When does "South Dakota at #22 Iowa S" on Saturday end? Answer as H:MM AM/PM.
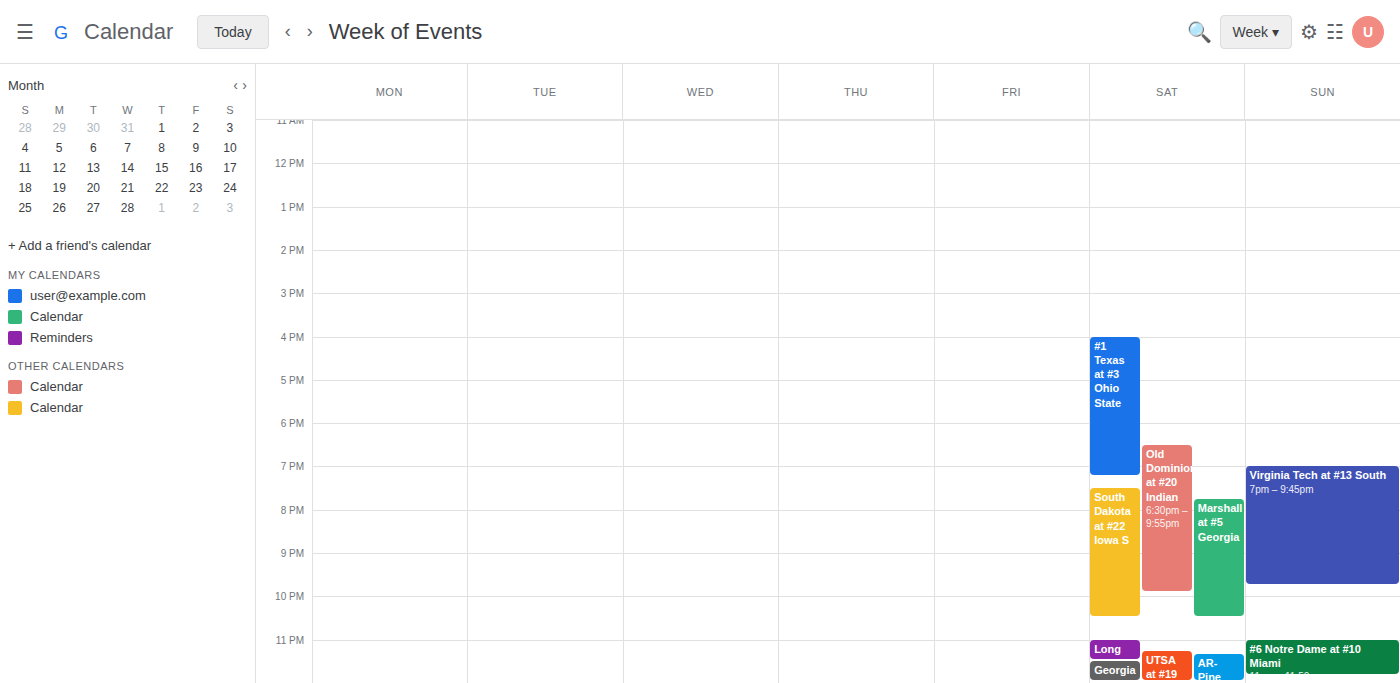
10:30 PM